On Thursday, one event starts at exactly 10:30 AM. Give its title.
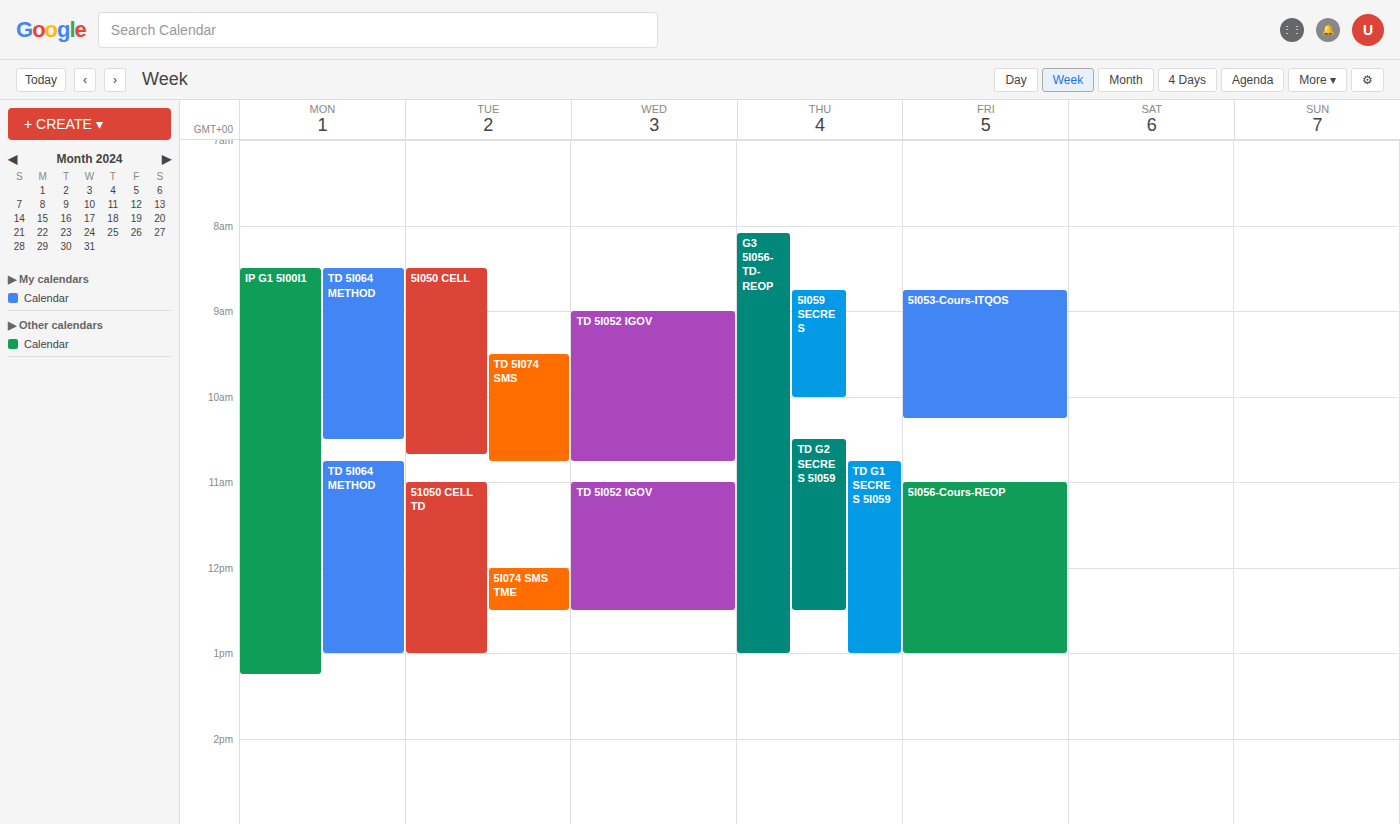
"TD G2 SECRES 5I059"